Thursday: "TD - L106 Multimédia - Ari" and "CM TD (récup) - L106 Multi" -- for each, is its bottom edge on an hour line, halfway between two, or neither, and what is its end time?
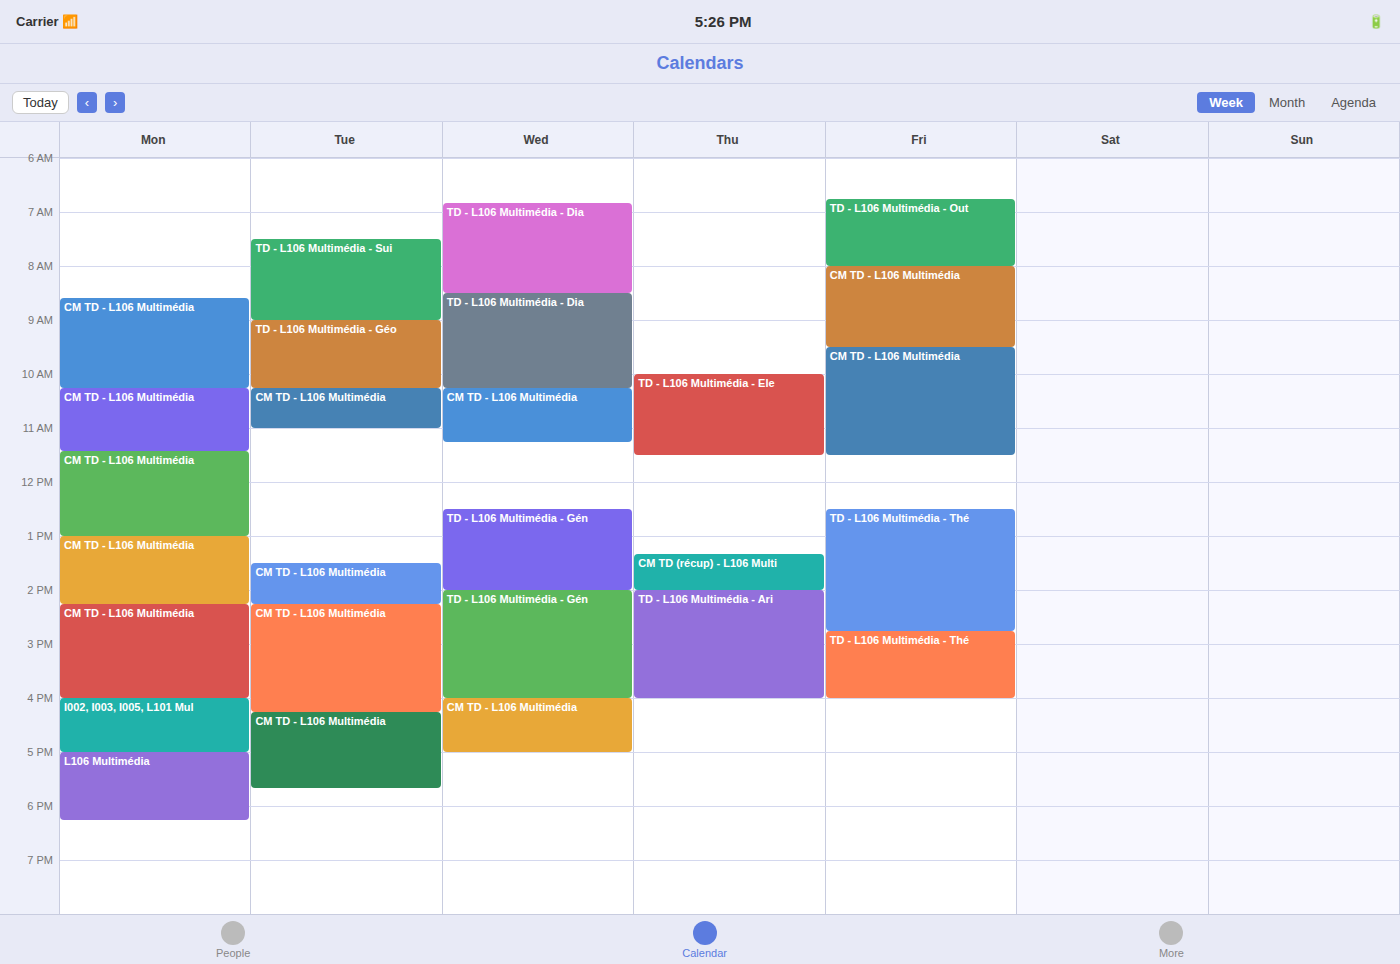
"TD - L106 Multimédia - Ari": 4:00 PM, exactly on the 4 PM line. "CM TD (récup) - L106 Multi": 2:00 PM, exactly on the 2 PM line.